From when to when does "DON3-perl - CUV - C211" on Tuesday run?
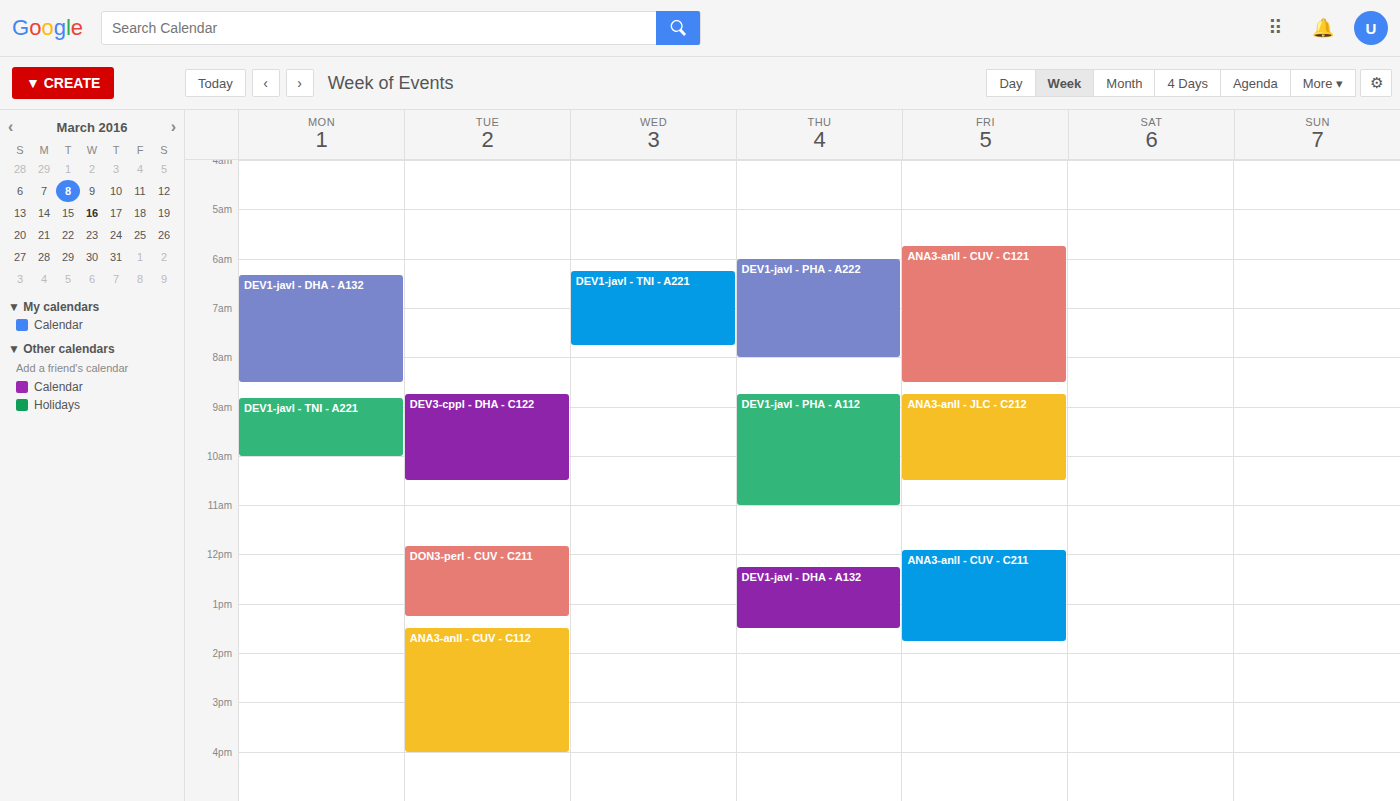
11:50 to 13:15